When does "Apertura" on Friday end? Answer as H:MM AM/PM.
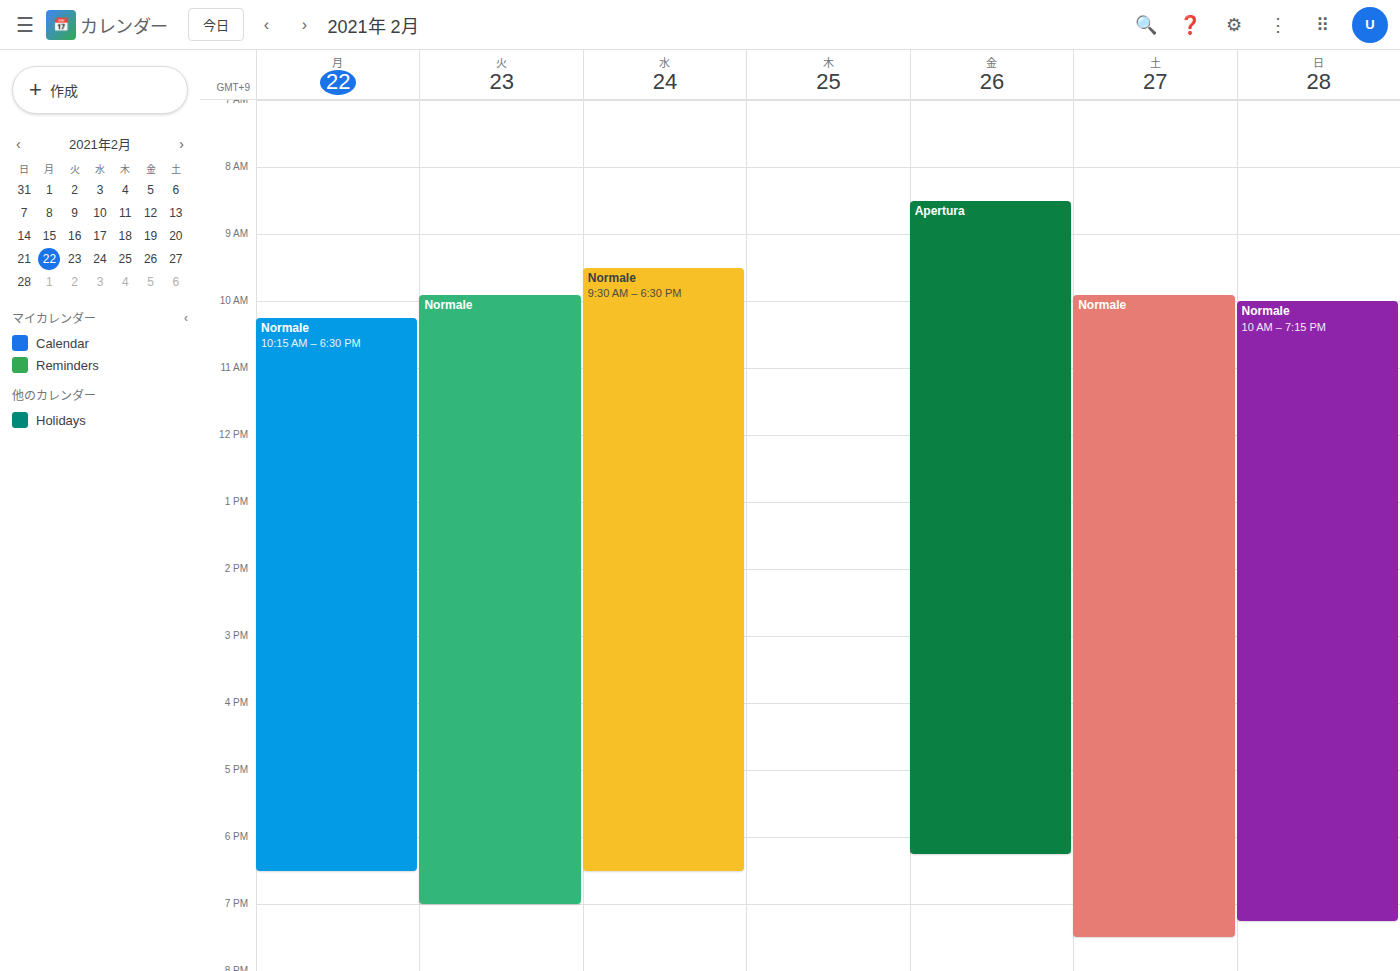
6:15 PM